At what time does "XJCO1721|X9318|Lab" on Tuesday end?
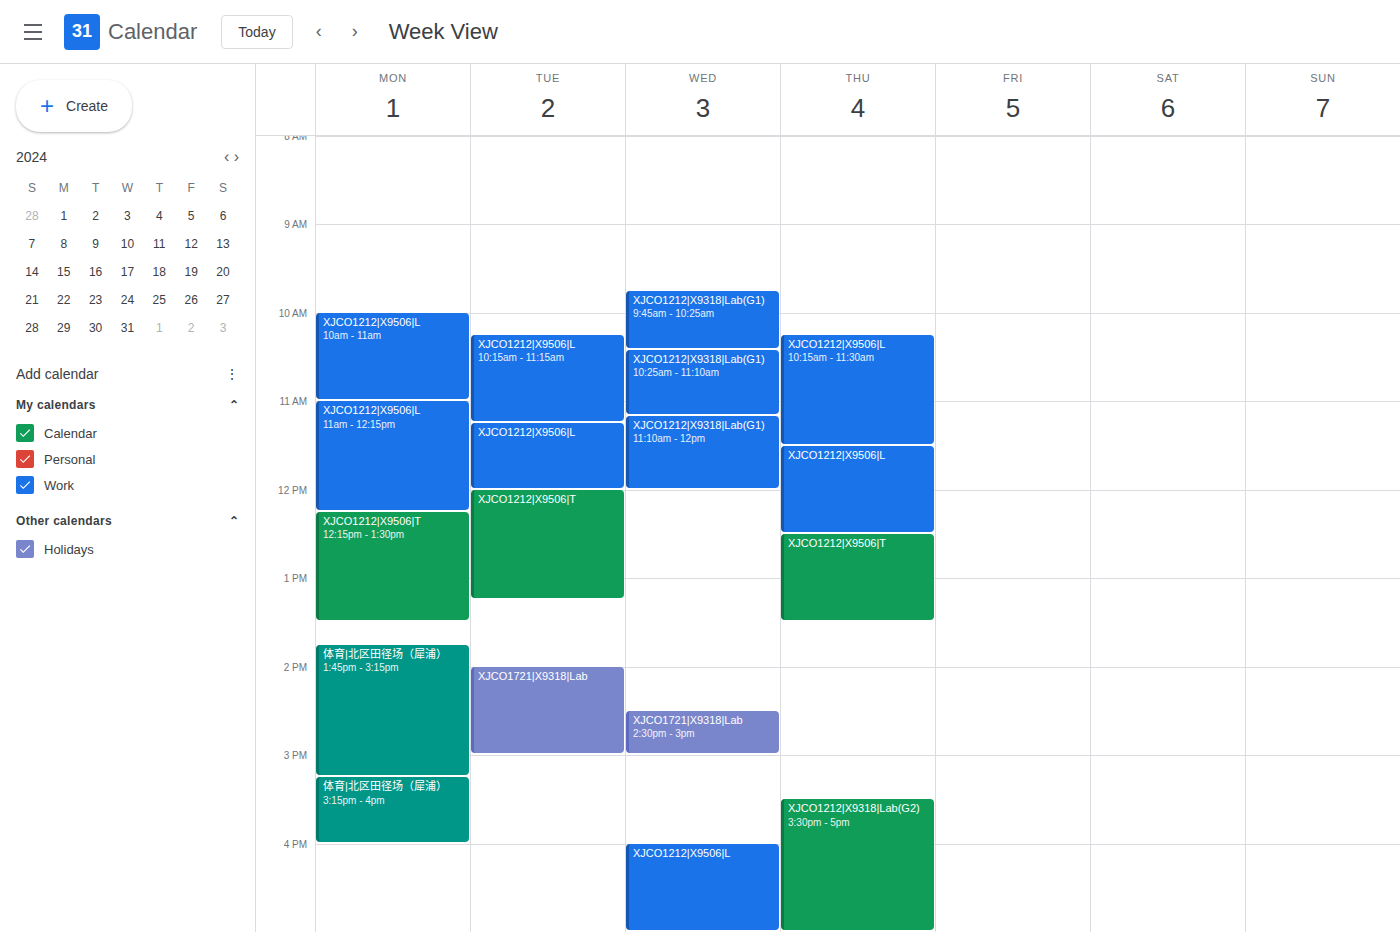
3:00 PM